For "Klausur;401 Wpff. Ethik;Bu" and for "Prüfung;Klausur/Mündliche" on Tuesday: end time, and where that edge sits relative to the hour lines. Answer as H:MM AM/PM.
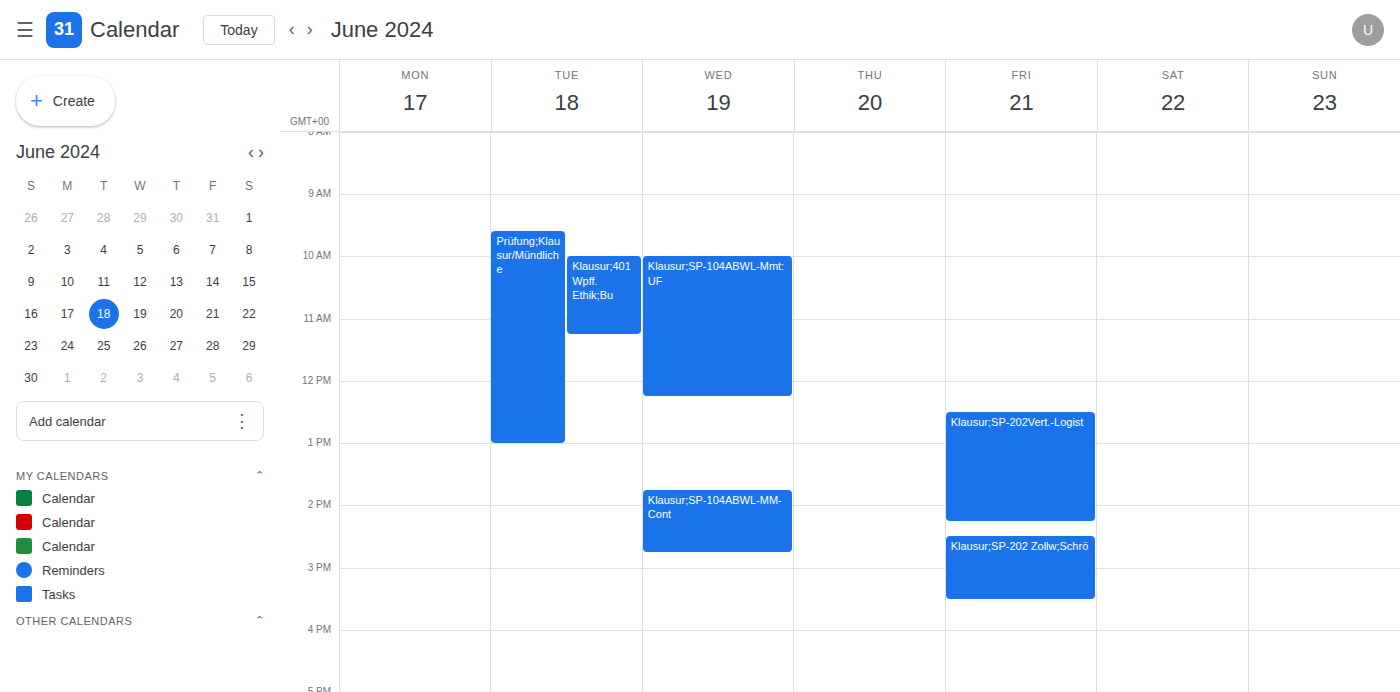
"Klausur;401 Wpff. Ethik;Bu": 11:15 AM, neither: a quarter of the way from the 11 AM line to the 12 PM line. "Prüfung;Klausur/Mündliche": 1:00 PM, exactly on the 1 PM line.